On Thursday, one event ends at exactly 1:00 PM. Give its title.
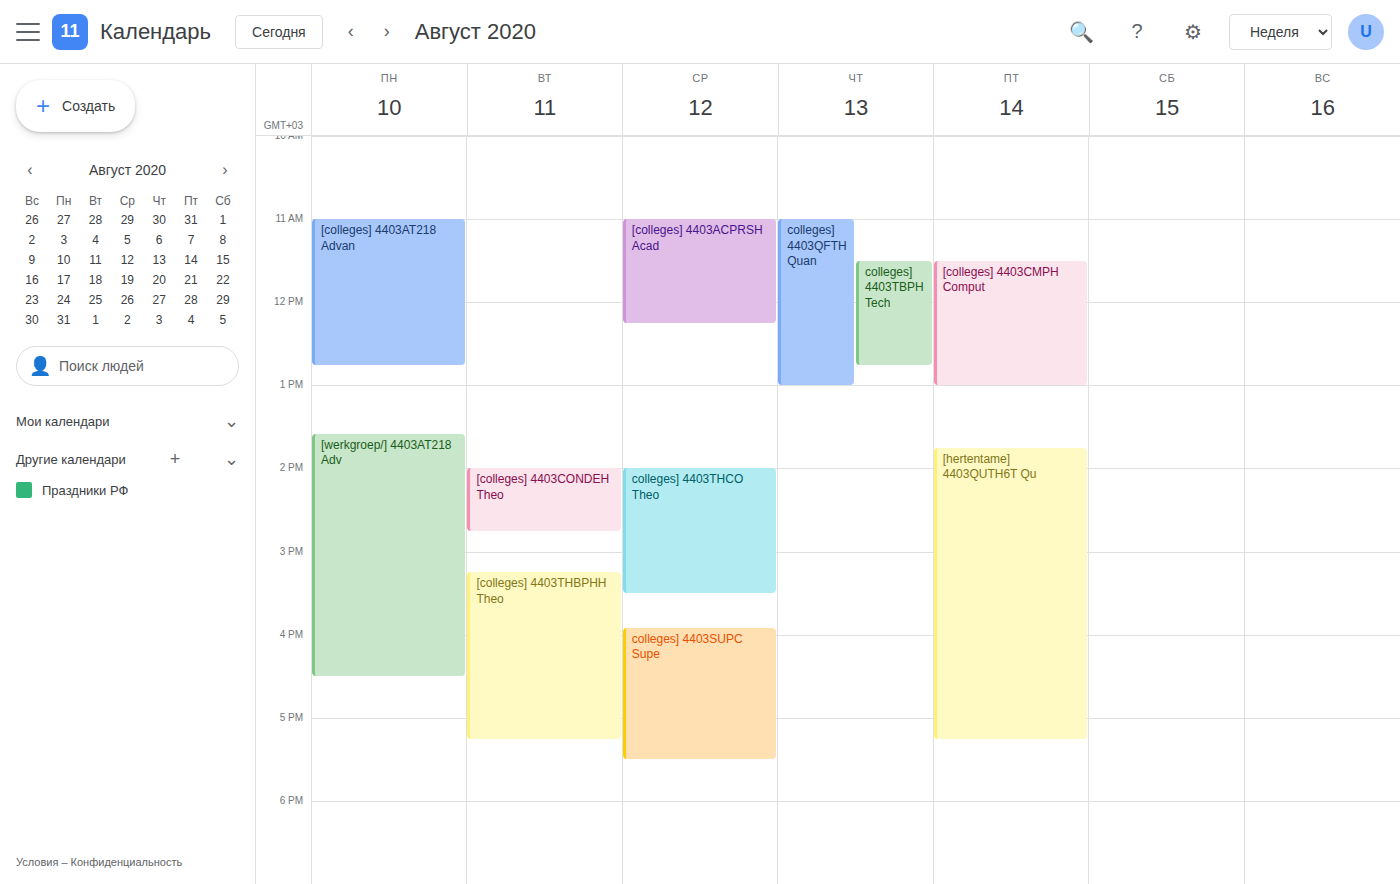
"colleges] 4403QFTH Quan"